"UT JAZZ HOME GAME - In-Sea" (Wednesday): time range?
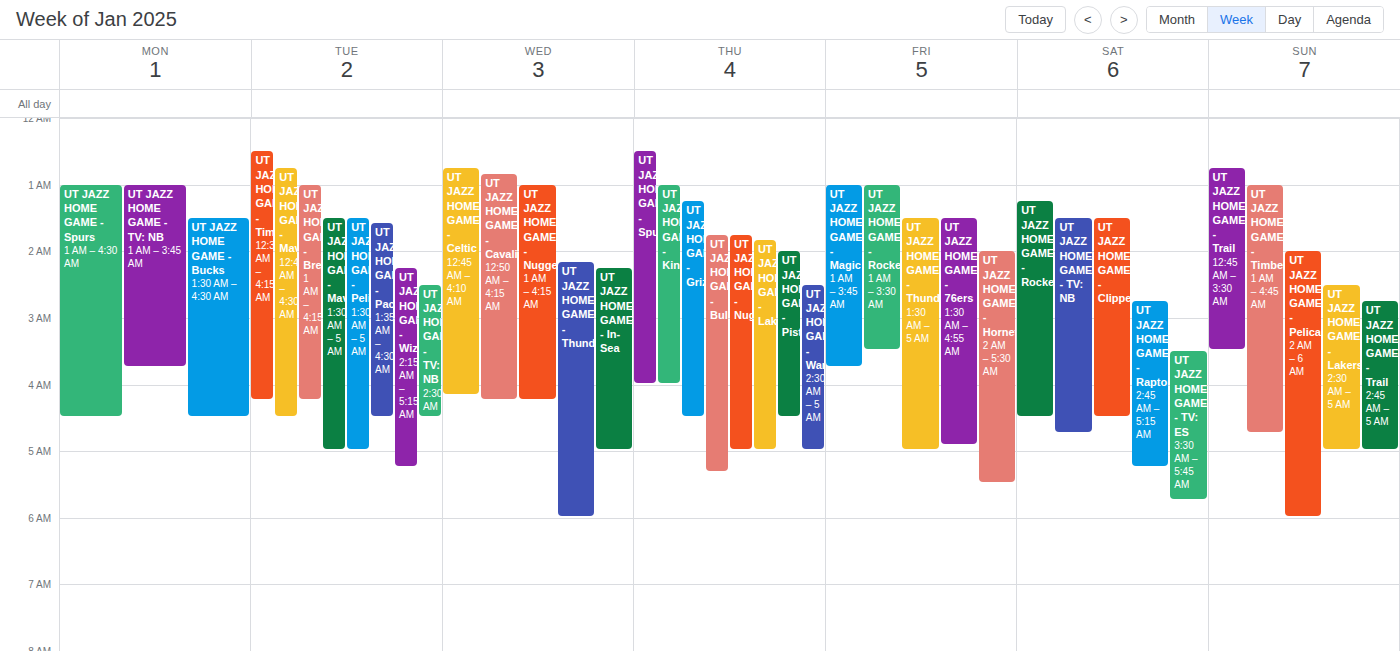
2:15 AM to 5:00 AM